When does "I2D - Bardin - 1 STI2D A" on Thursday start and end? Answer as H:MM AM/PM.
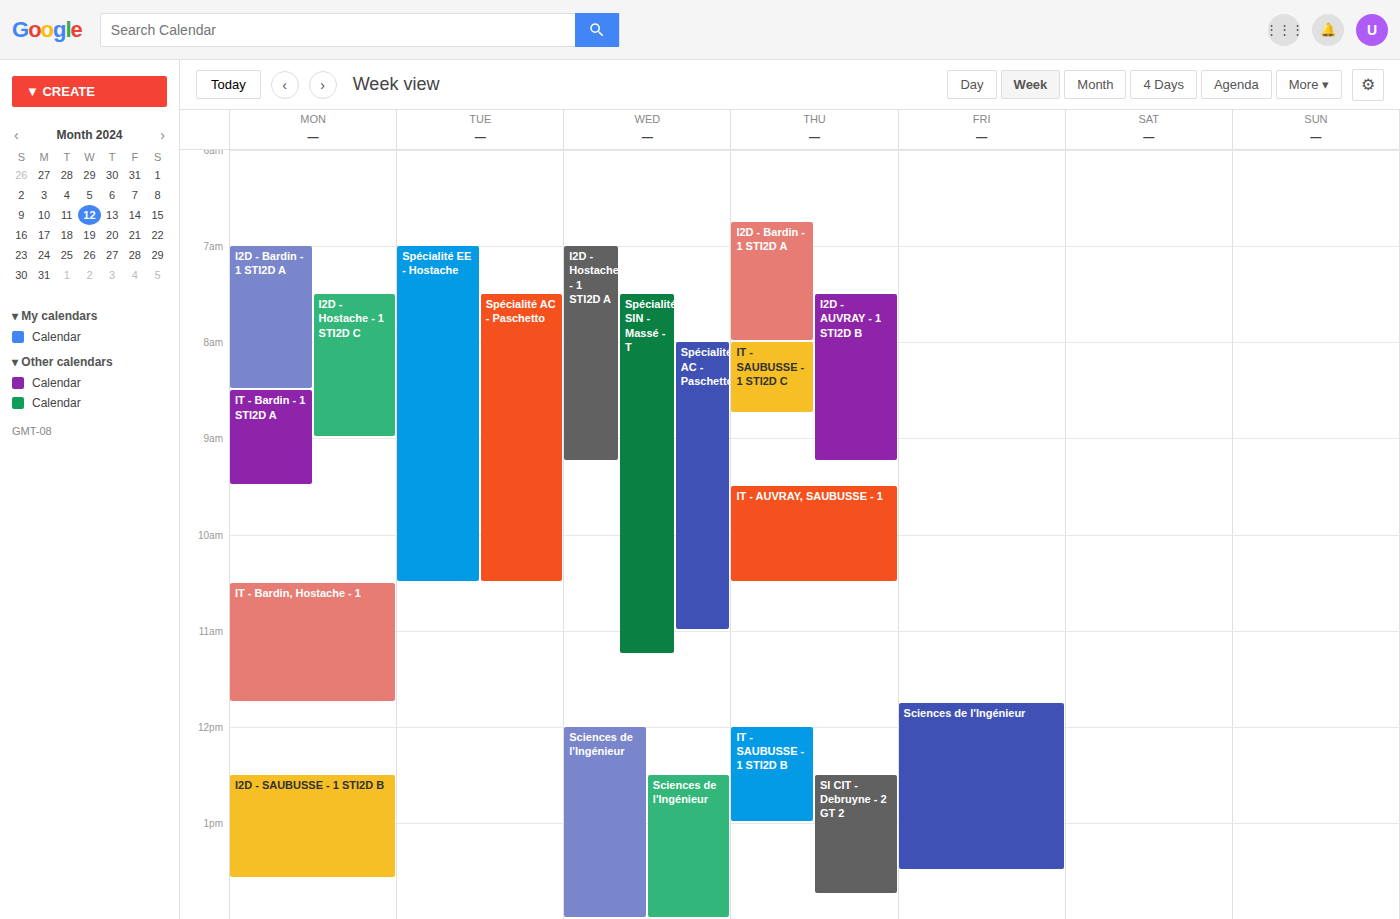
6:45 AM to 8:00 AM